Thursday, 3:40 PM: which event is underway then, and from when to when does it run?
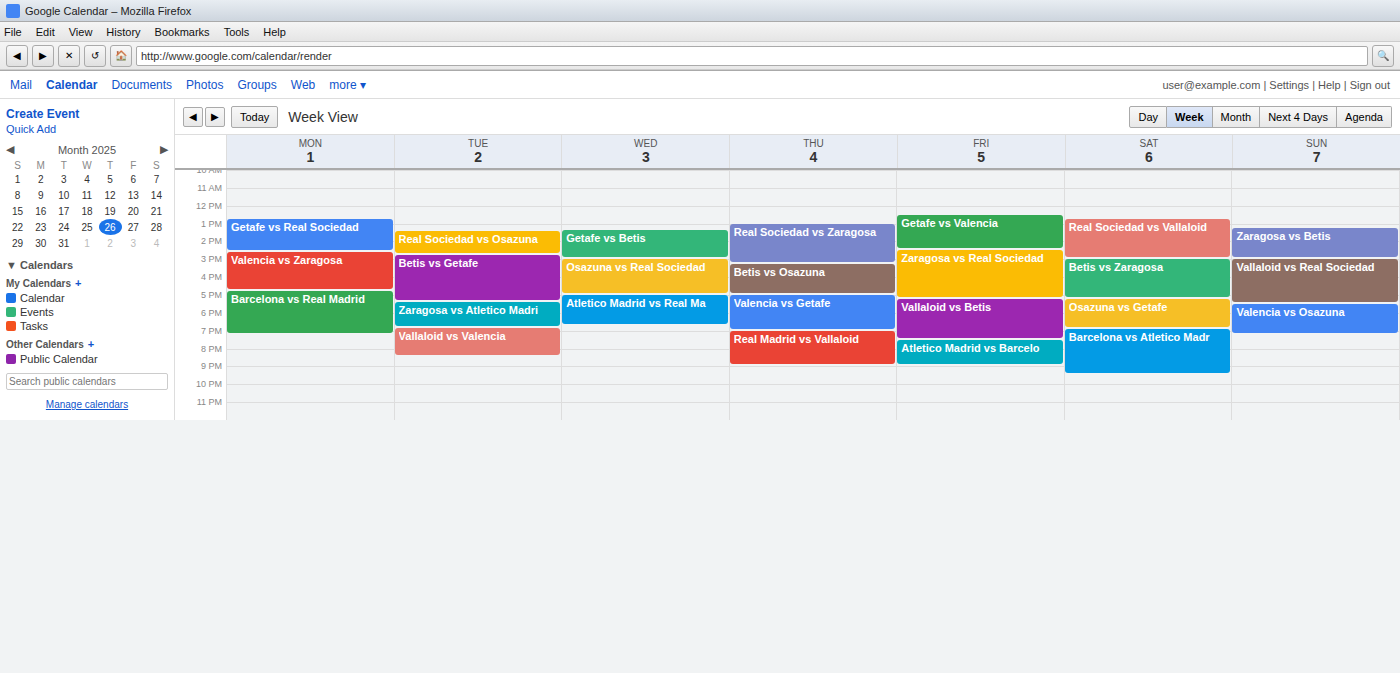
"Betis vs Osazuna", 3:15 PM to 5:00 PM